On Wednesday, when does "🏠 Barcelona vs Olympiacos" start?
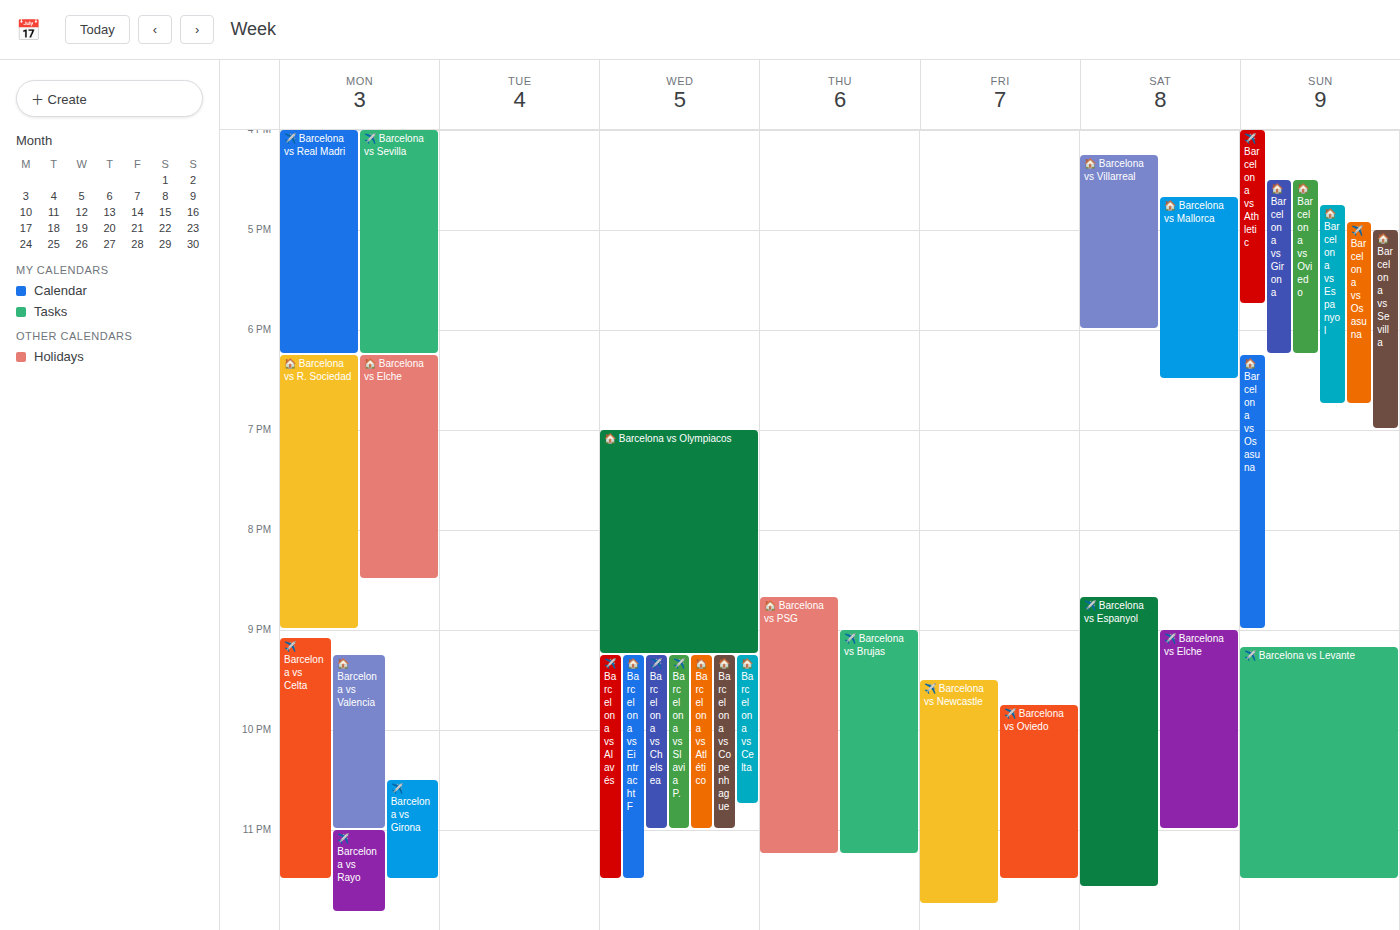
7:00 PM